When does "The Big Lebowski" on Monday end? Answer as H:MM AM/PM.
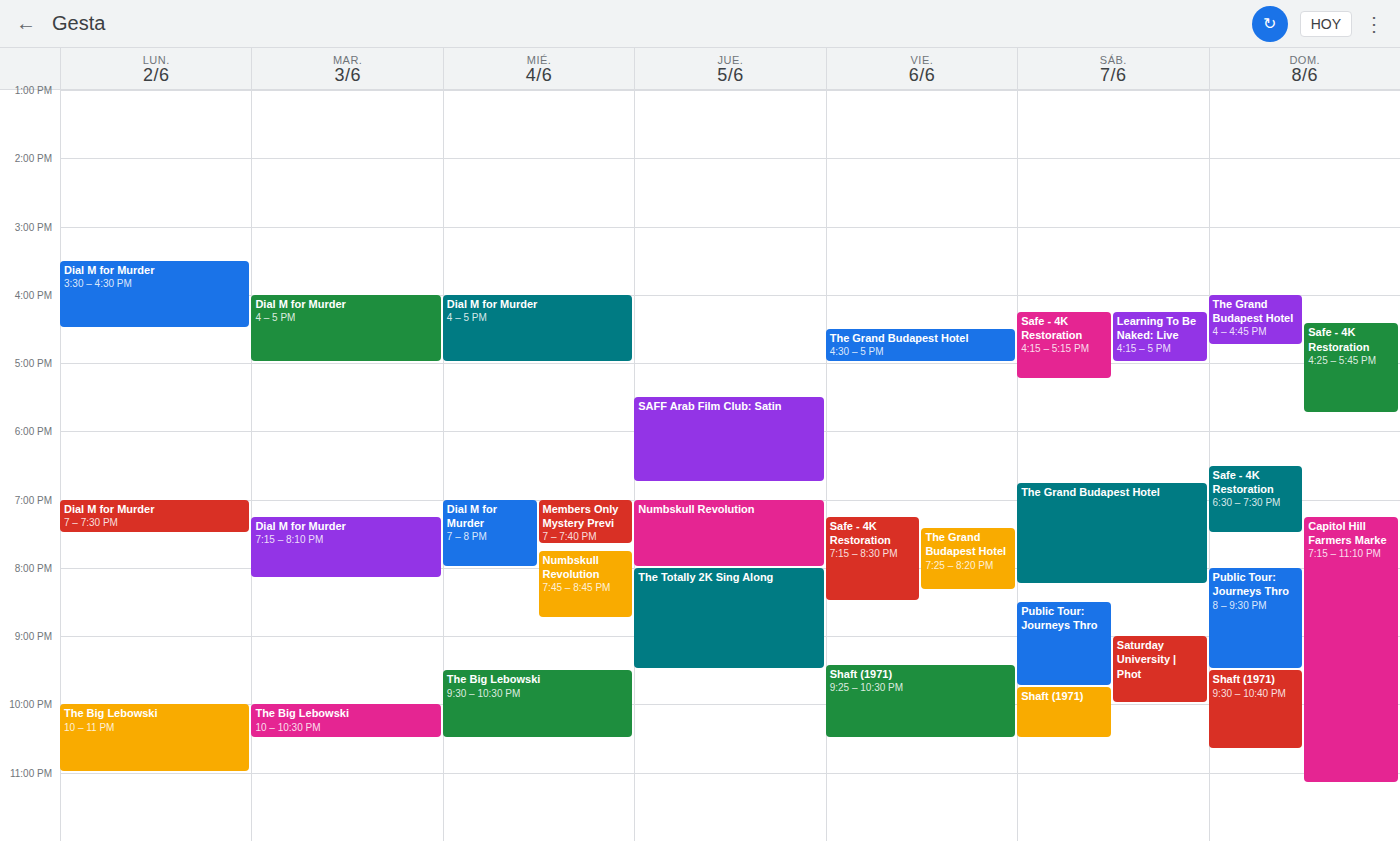
11:00 PM